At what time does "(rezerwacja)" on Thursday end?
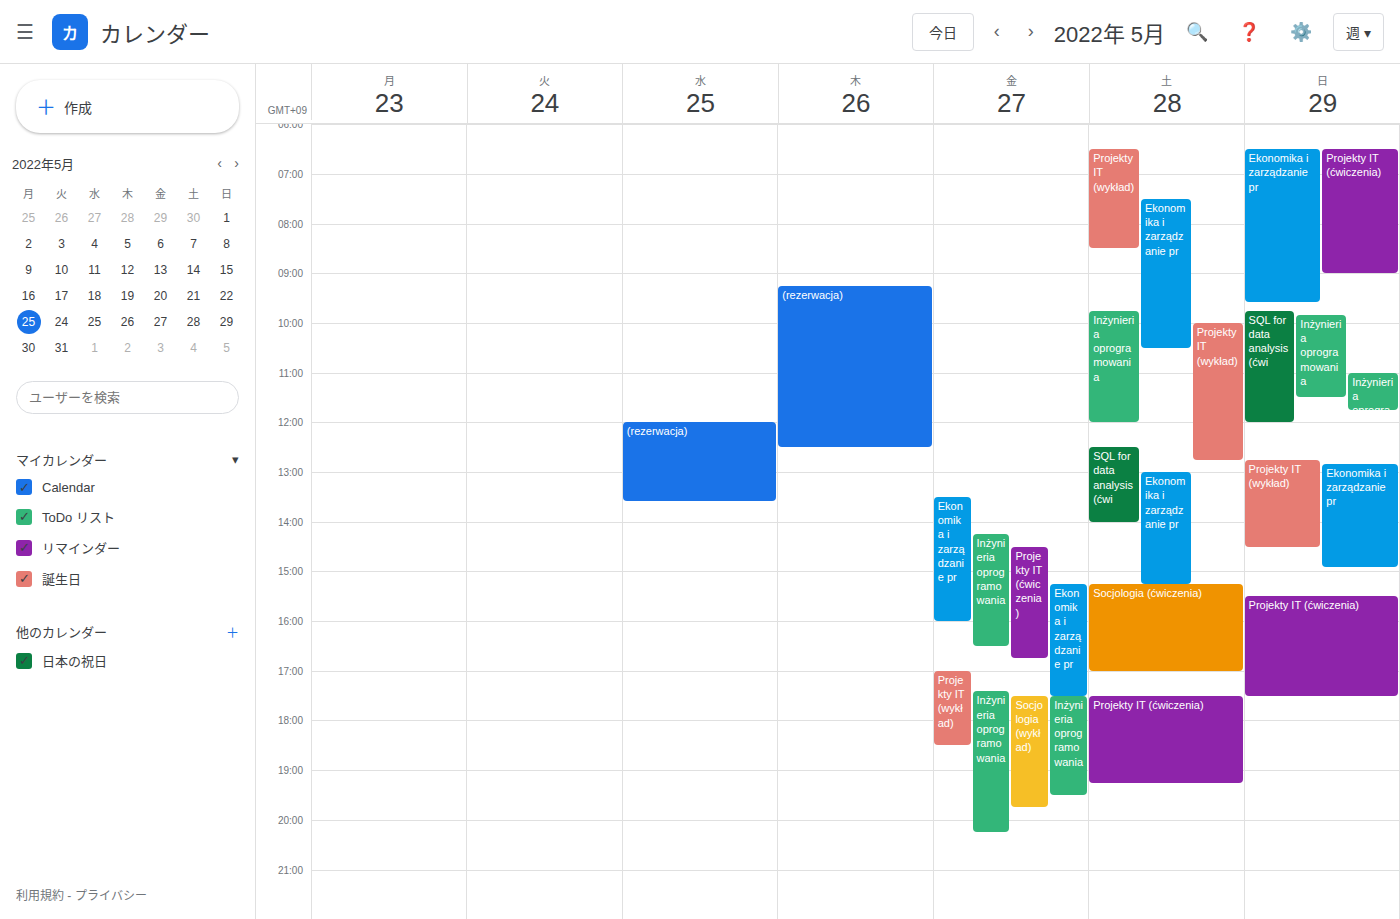
12:30 PM